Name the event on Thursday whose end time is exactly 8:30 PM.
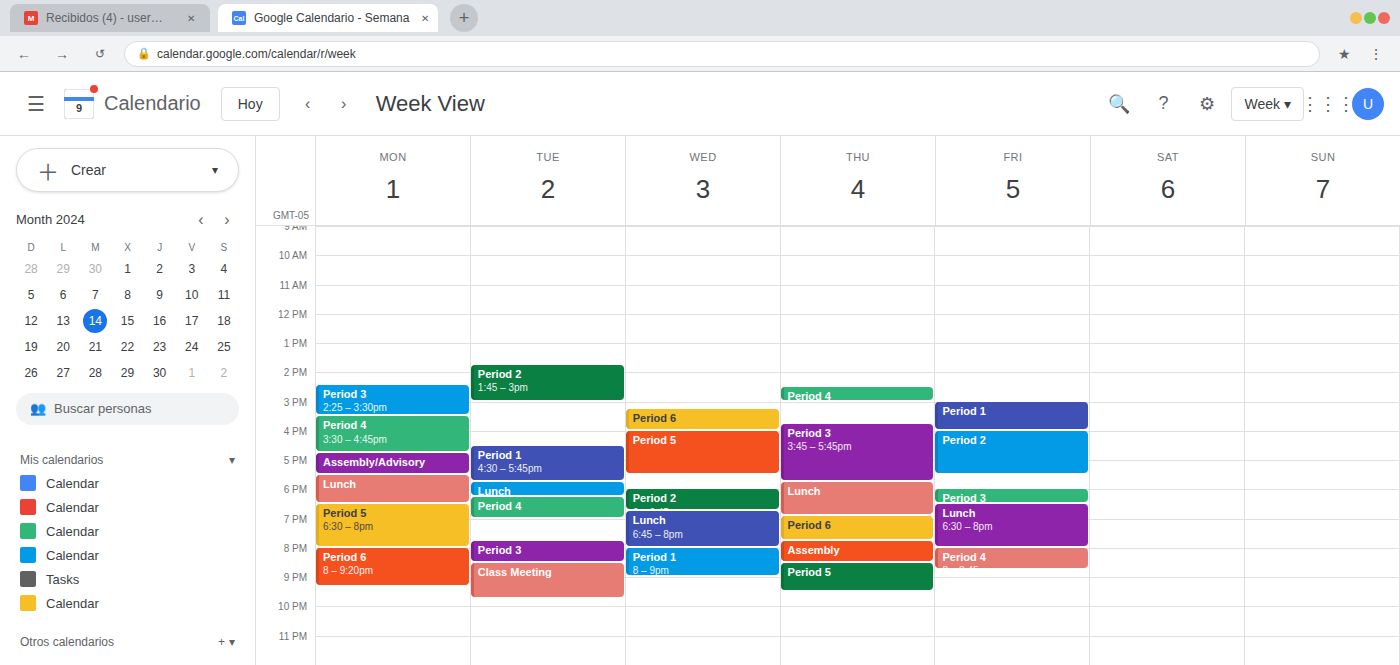
"Assembly"